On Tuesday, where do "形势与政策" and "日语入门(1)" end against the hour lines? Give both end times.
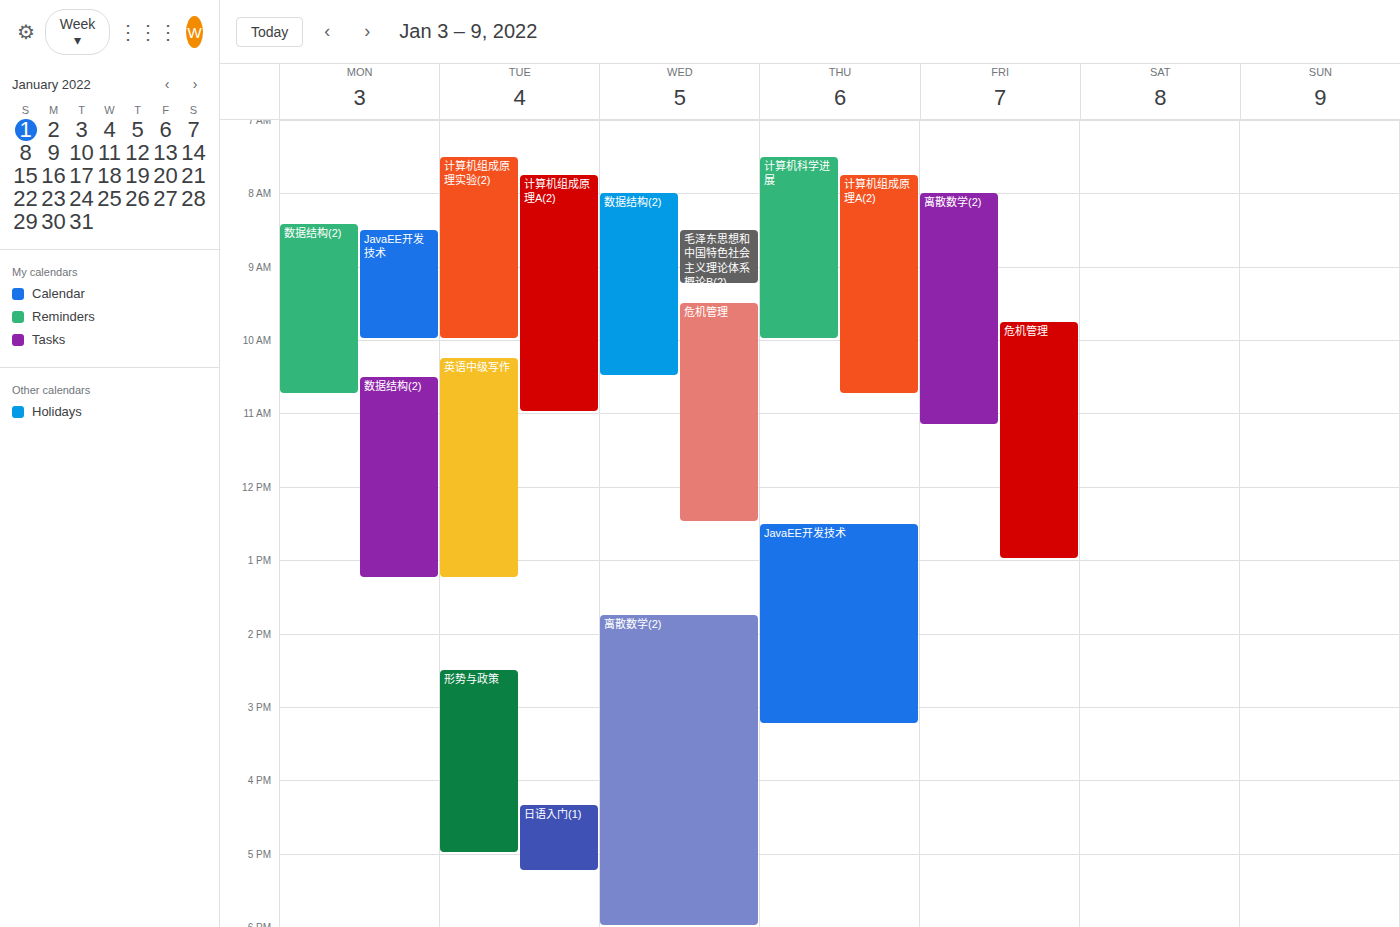
"形势与政策": 5:00 PM, exactly on the 5 PM line. "日语入门(1)": 5:15 PM, neither: a quarter of the way from the 5 PM line to the 6 PM line.